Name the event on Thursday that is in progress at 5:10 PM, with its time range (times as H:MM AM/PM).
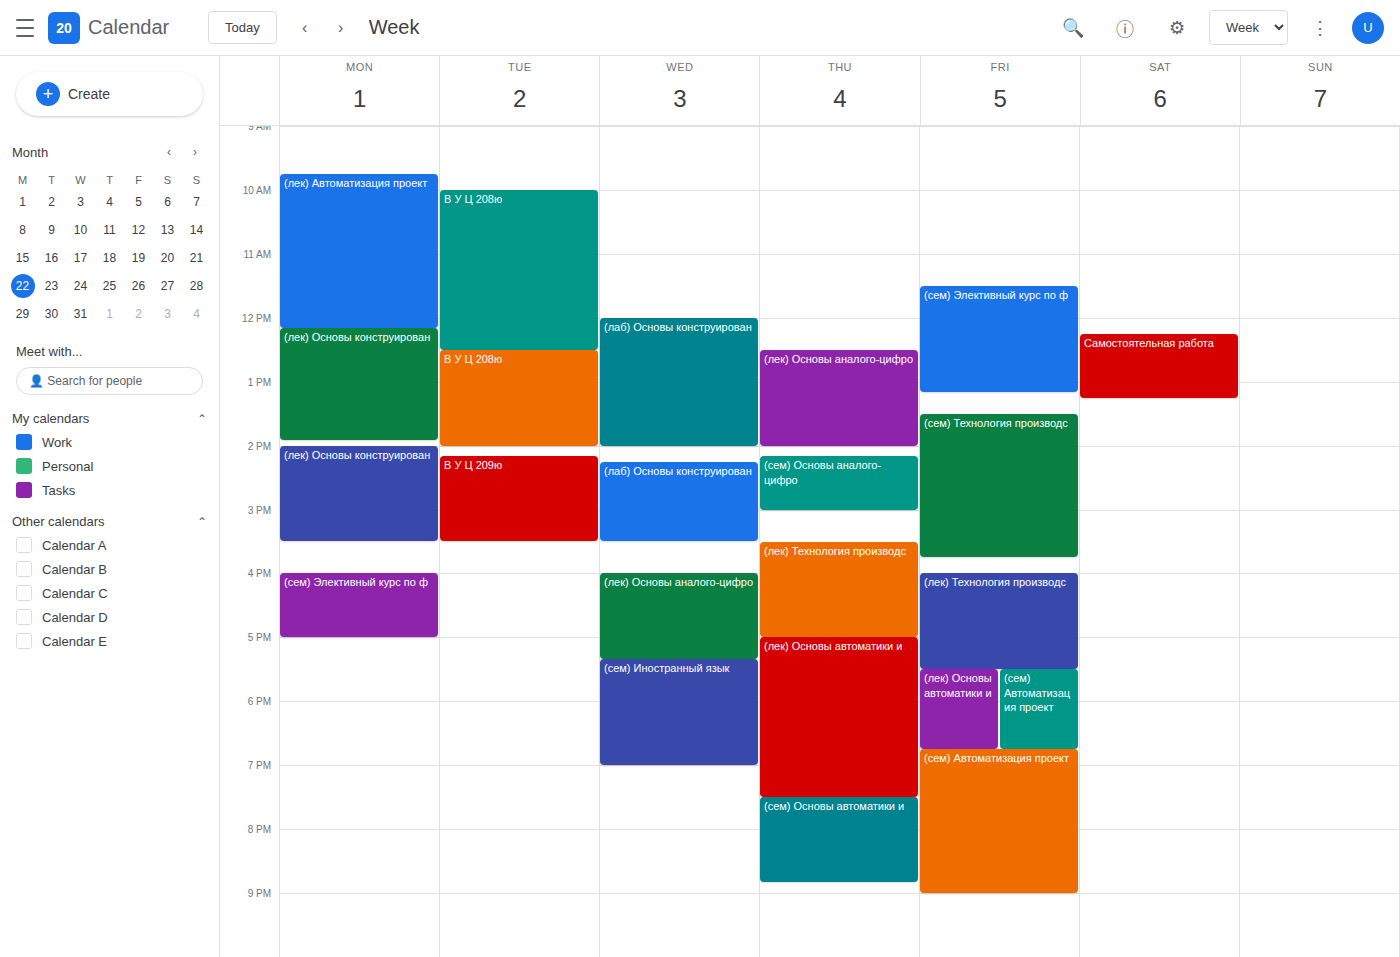
"(лек) Основы автоматики и", 5:00 PM to 7:30 PM